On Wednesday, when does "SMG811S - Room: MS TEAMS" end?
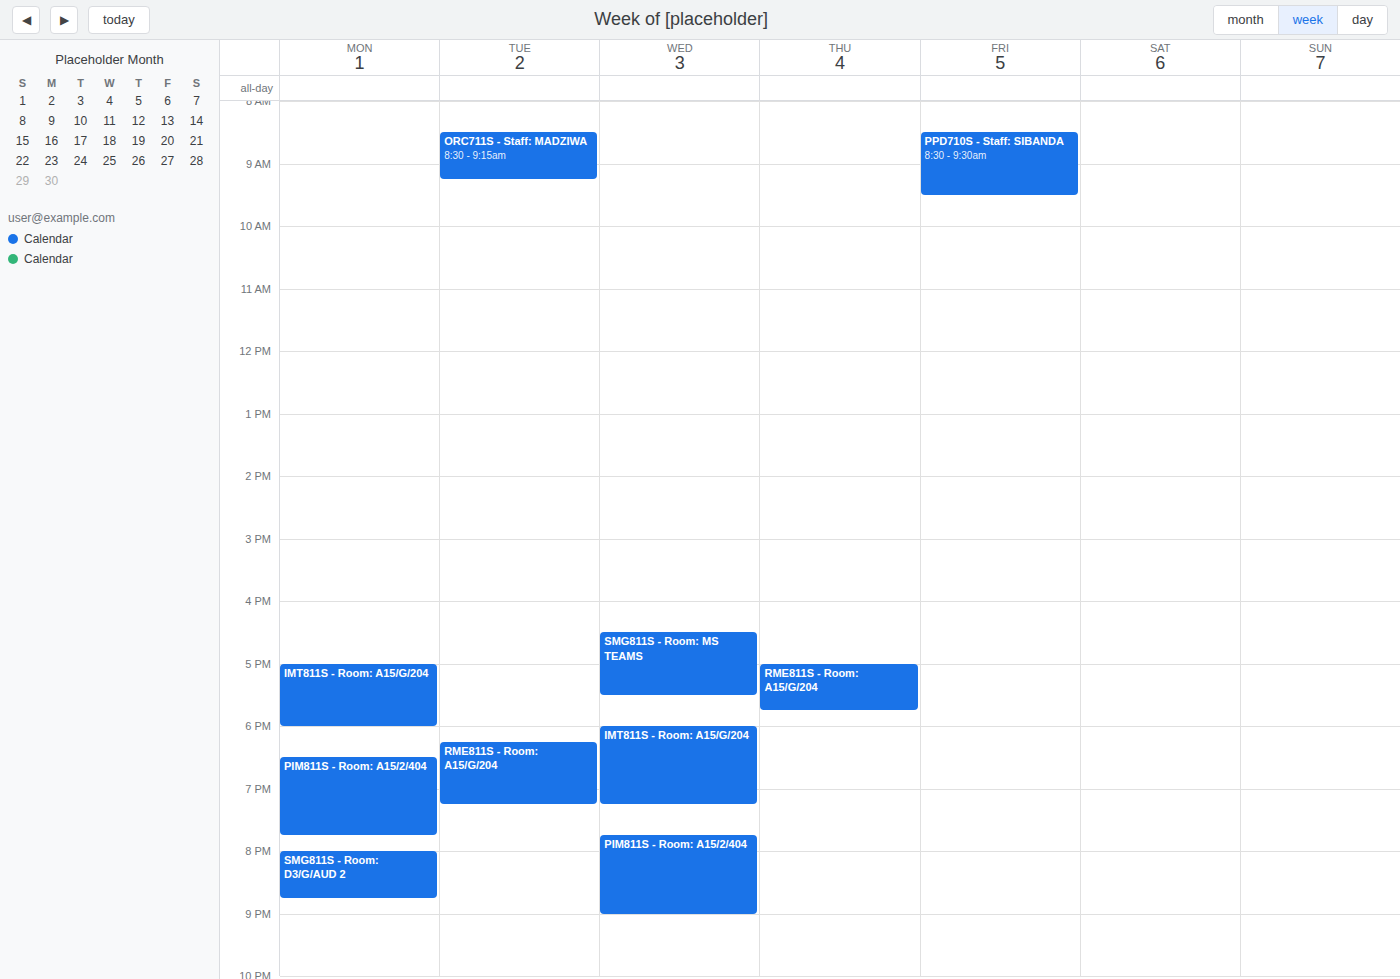
5:30 PM